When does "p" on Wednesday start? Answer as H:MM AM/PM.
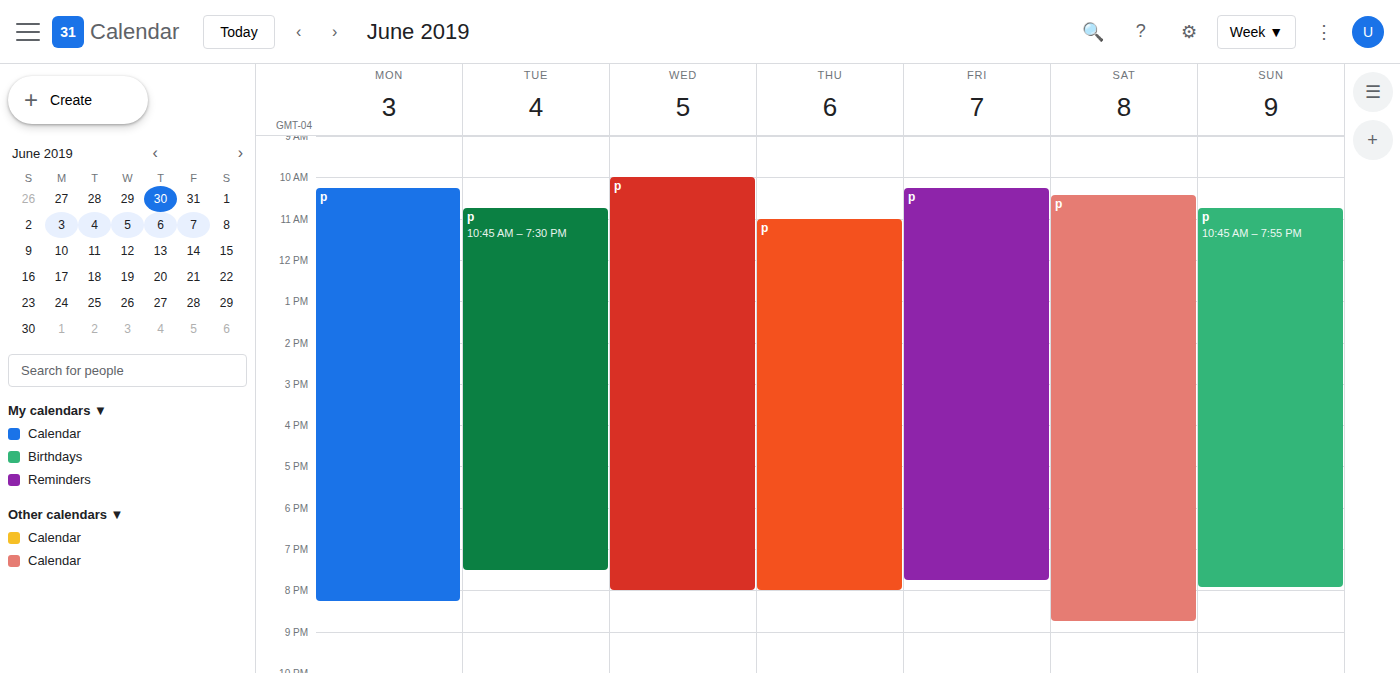
10:00 AM